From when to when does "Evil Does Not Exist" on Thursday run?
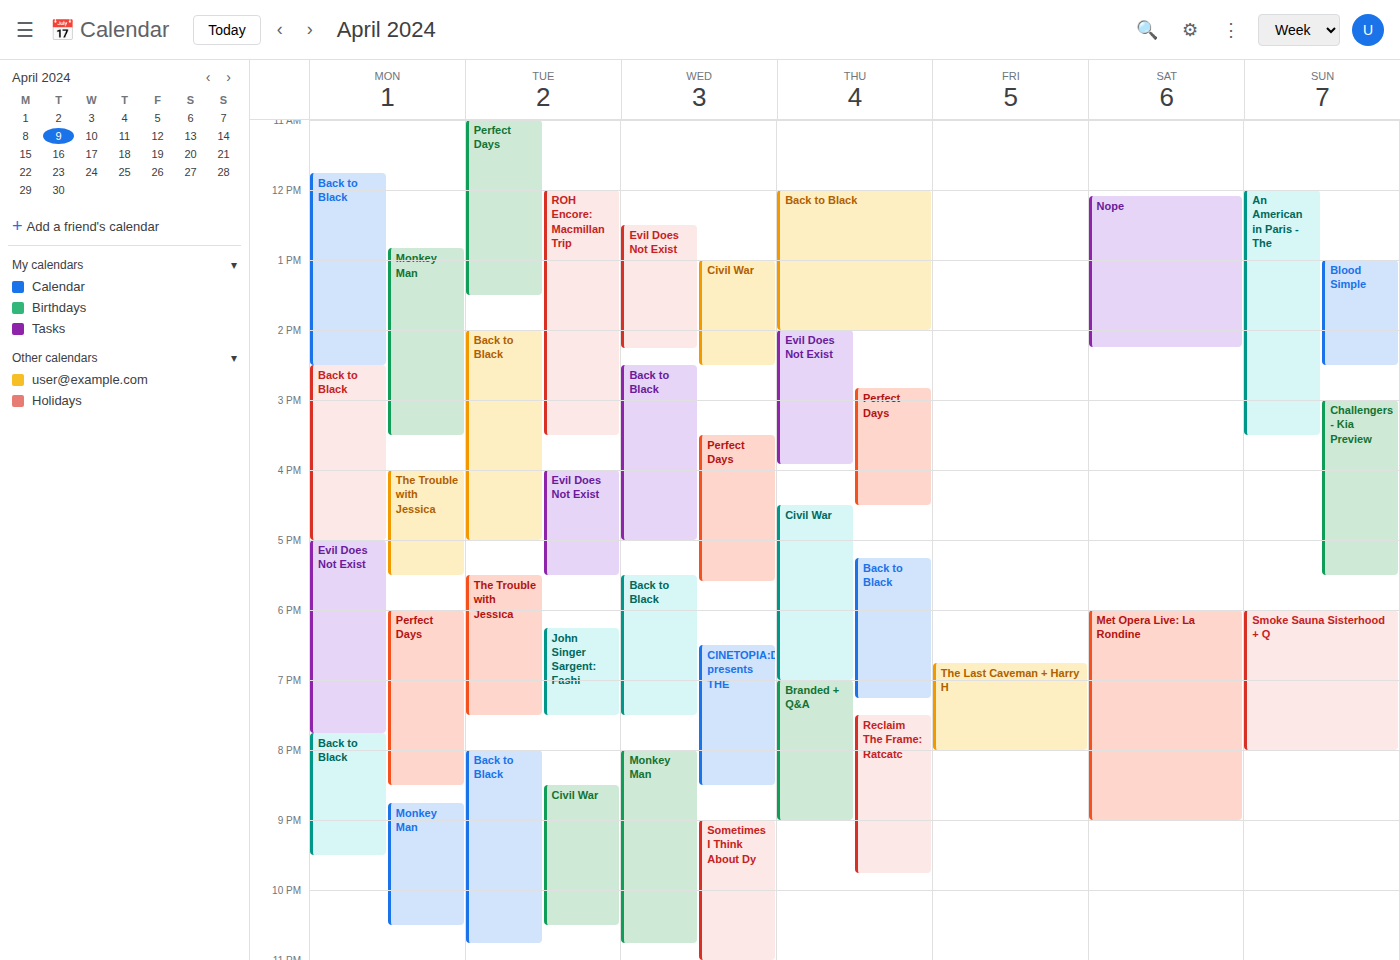
2:00 PM to 3:55 PM